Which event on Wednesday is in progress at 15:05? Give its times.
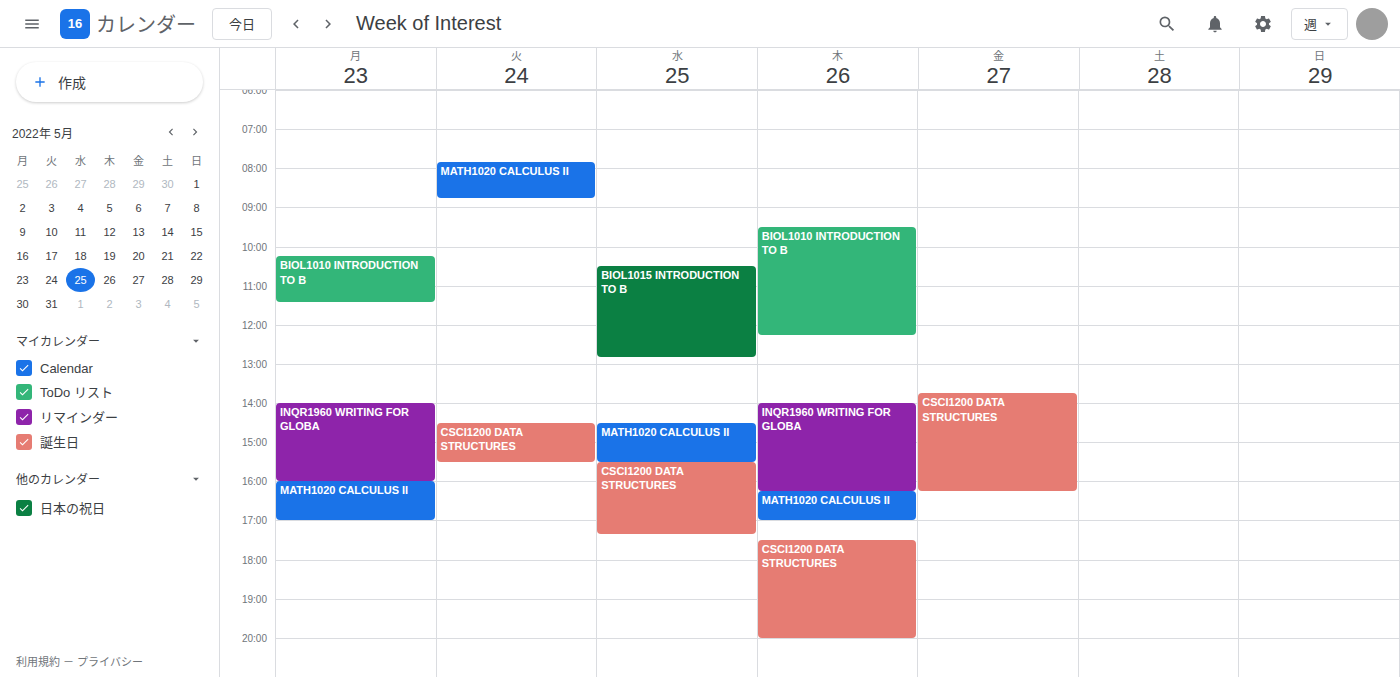
"MATH1020 CALCULUS II", 14:30 to 15:30